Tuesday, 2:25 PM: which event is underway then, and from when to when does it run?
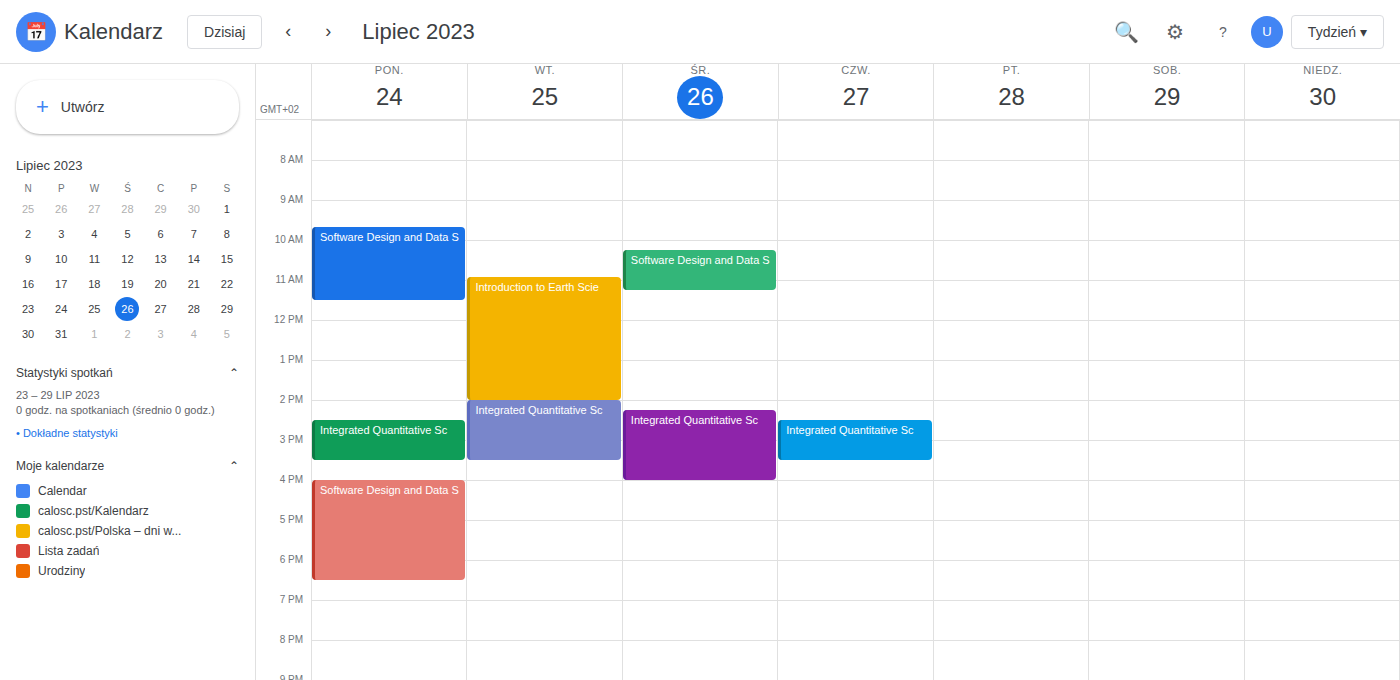
"Integrated Quantitative Sc", 2:00 PM to 3:30 PM